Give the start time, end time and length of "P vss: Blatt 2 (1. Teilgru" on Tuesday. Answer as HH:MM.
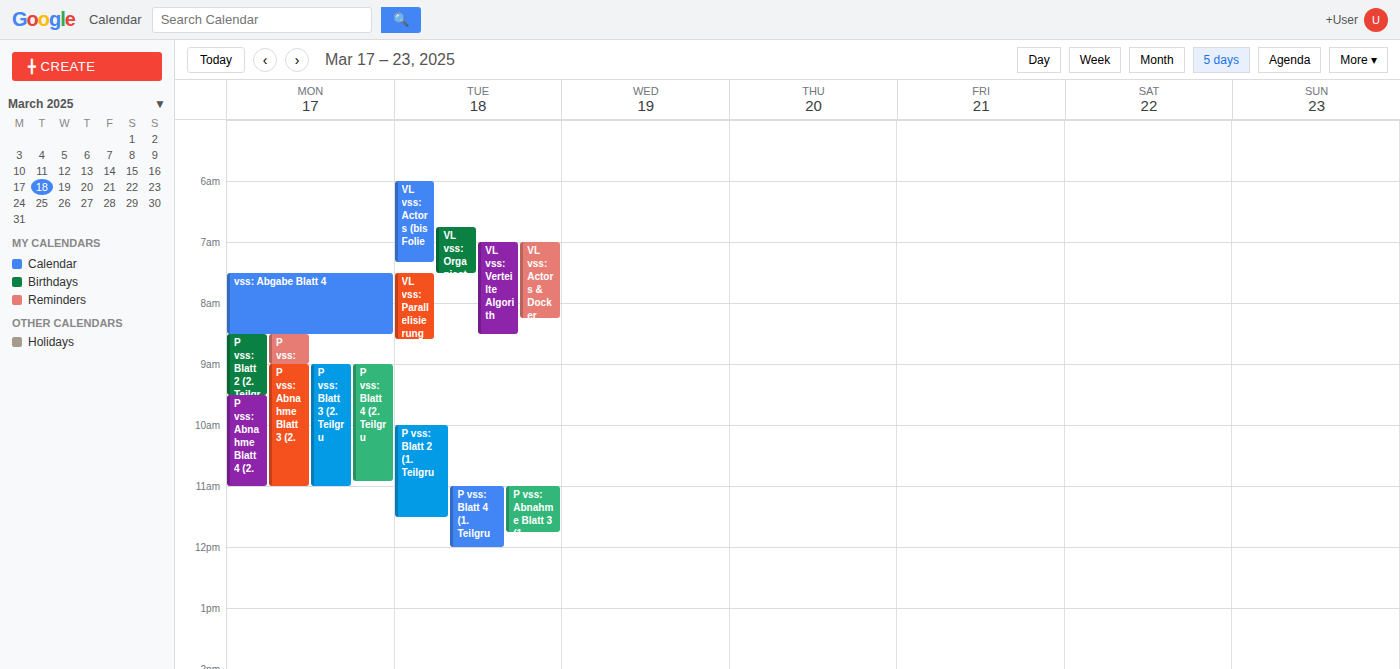
10:00 to 11:30, 1 hour 30 minutes